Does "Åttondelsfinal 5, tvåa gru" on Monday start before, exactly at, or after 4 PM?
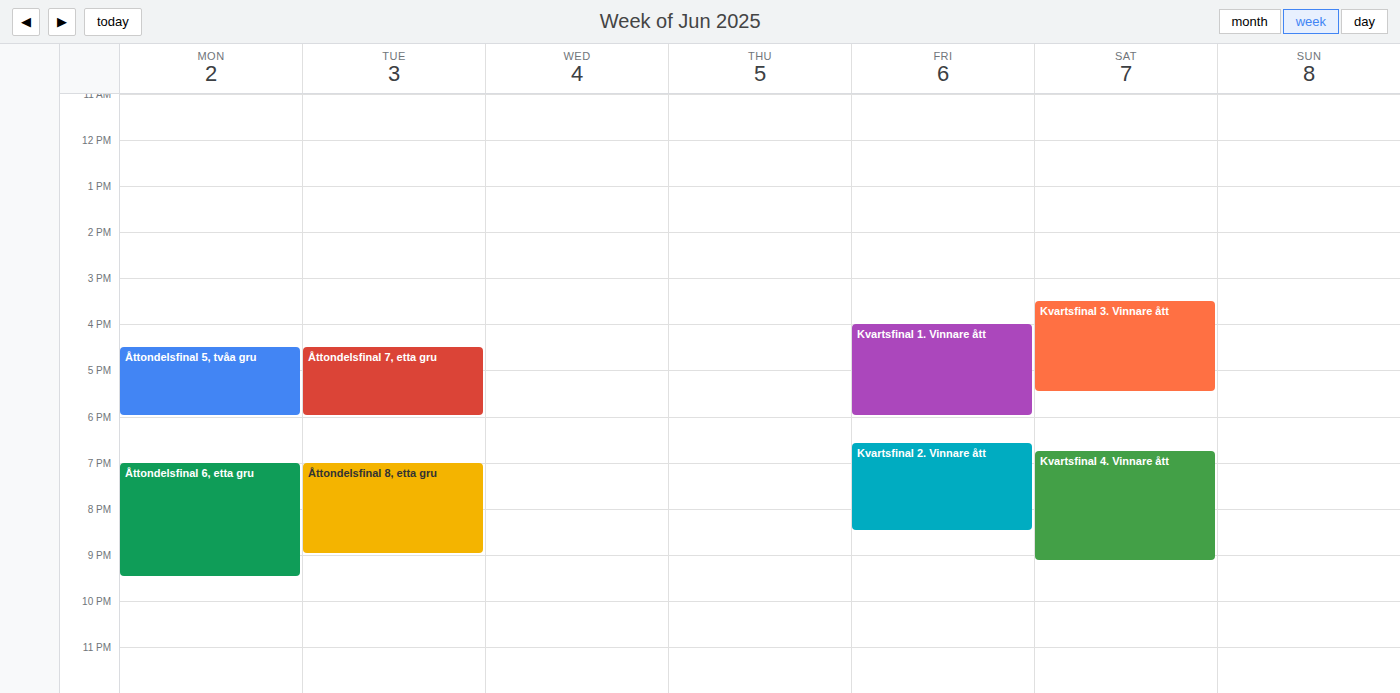
4:30 PM -- after 4 PM, 30 minutes below the 4 PM line.